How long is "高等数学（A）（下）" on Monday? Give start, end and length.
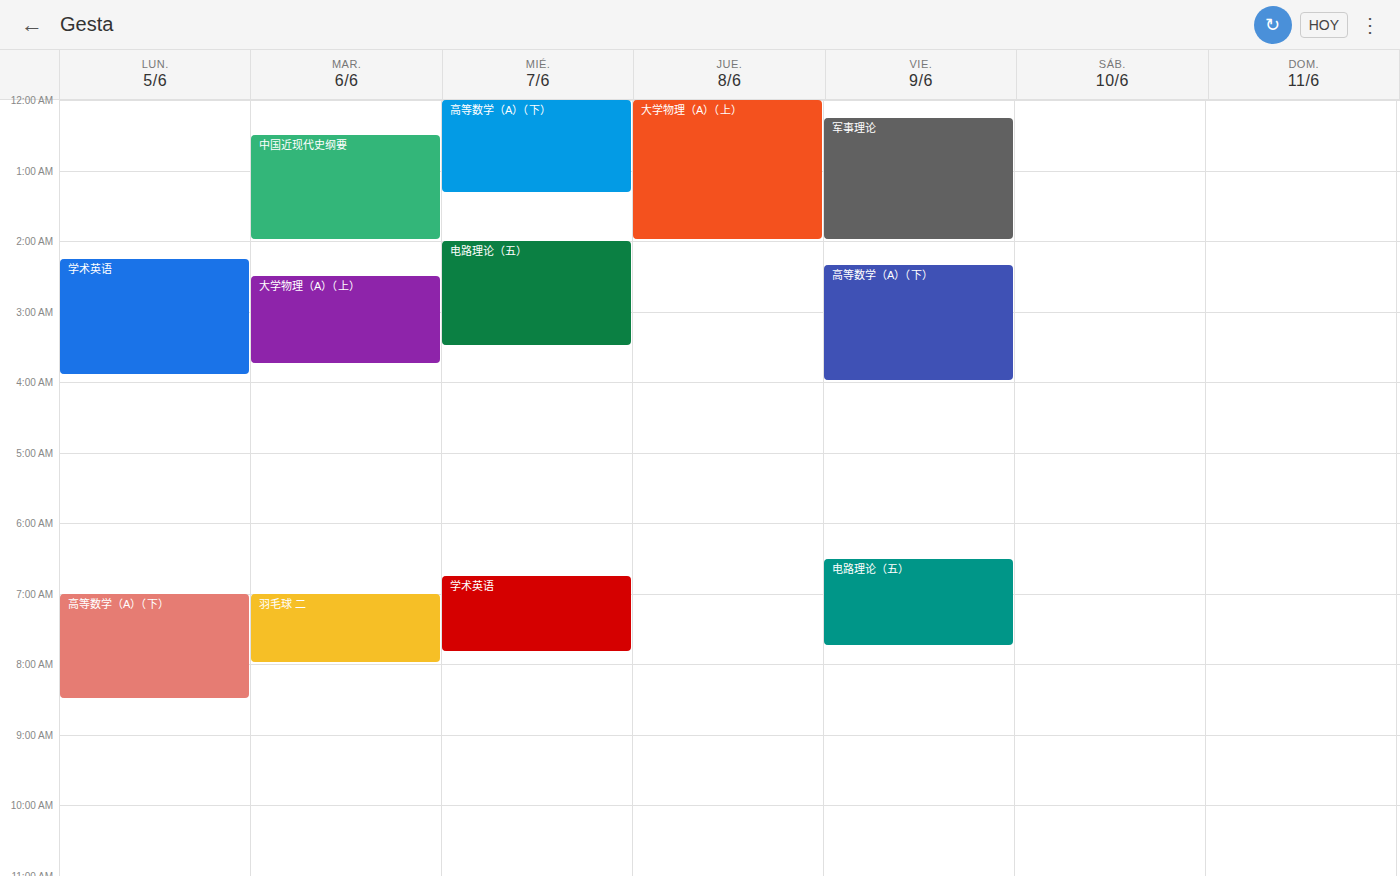
7:00 AM to 8:30 AM, 1 hour 30 minutes